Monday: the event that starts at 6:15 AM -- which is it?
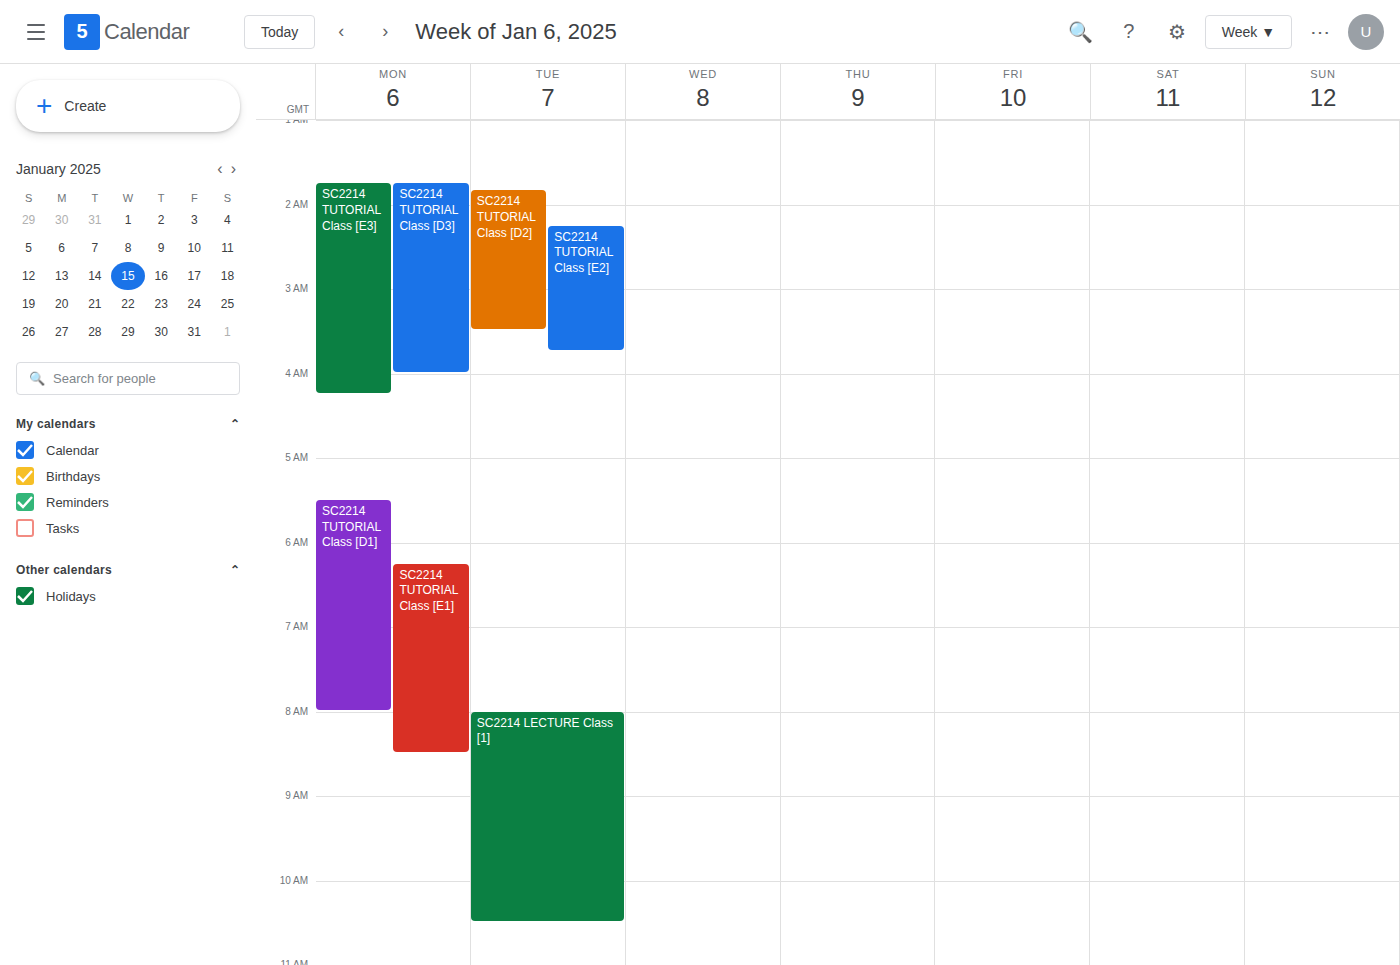
"SC2214 TUTORIAL Class [E1]"